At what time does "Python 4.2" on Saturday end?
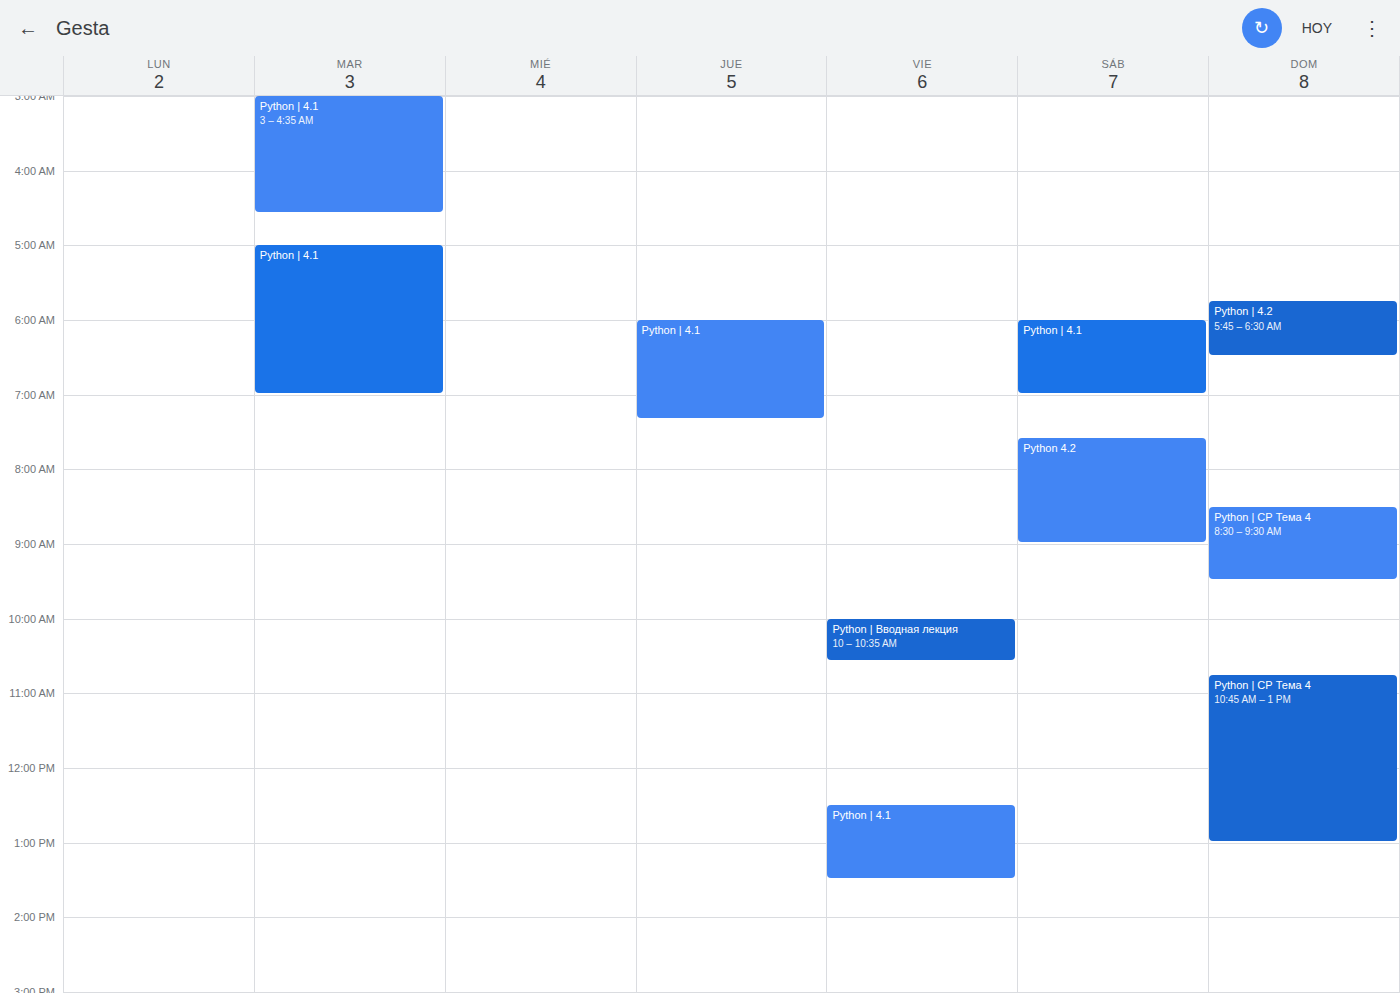
9:00 AM